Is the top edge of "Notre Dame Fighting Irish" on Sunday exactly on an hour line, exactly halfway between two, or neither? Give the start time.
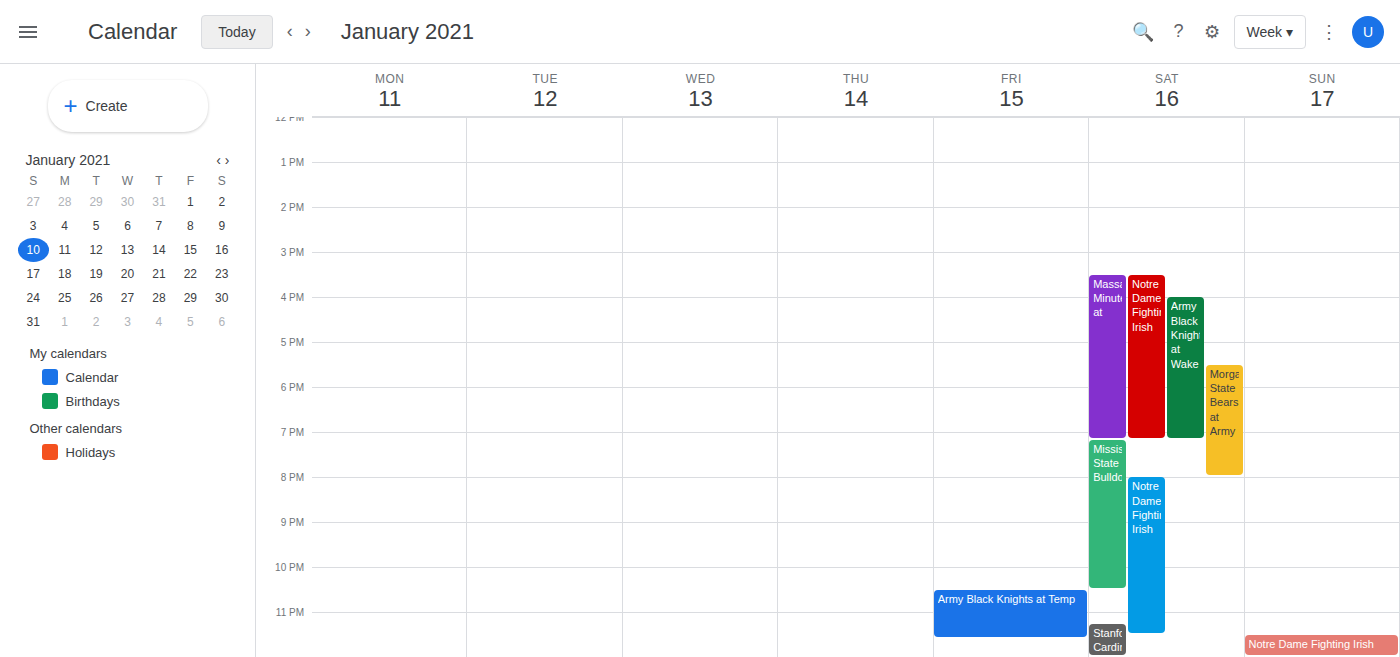
11:30 PM -- halfway between the 11 PM and 12 AM lines.